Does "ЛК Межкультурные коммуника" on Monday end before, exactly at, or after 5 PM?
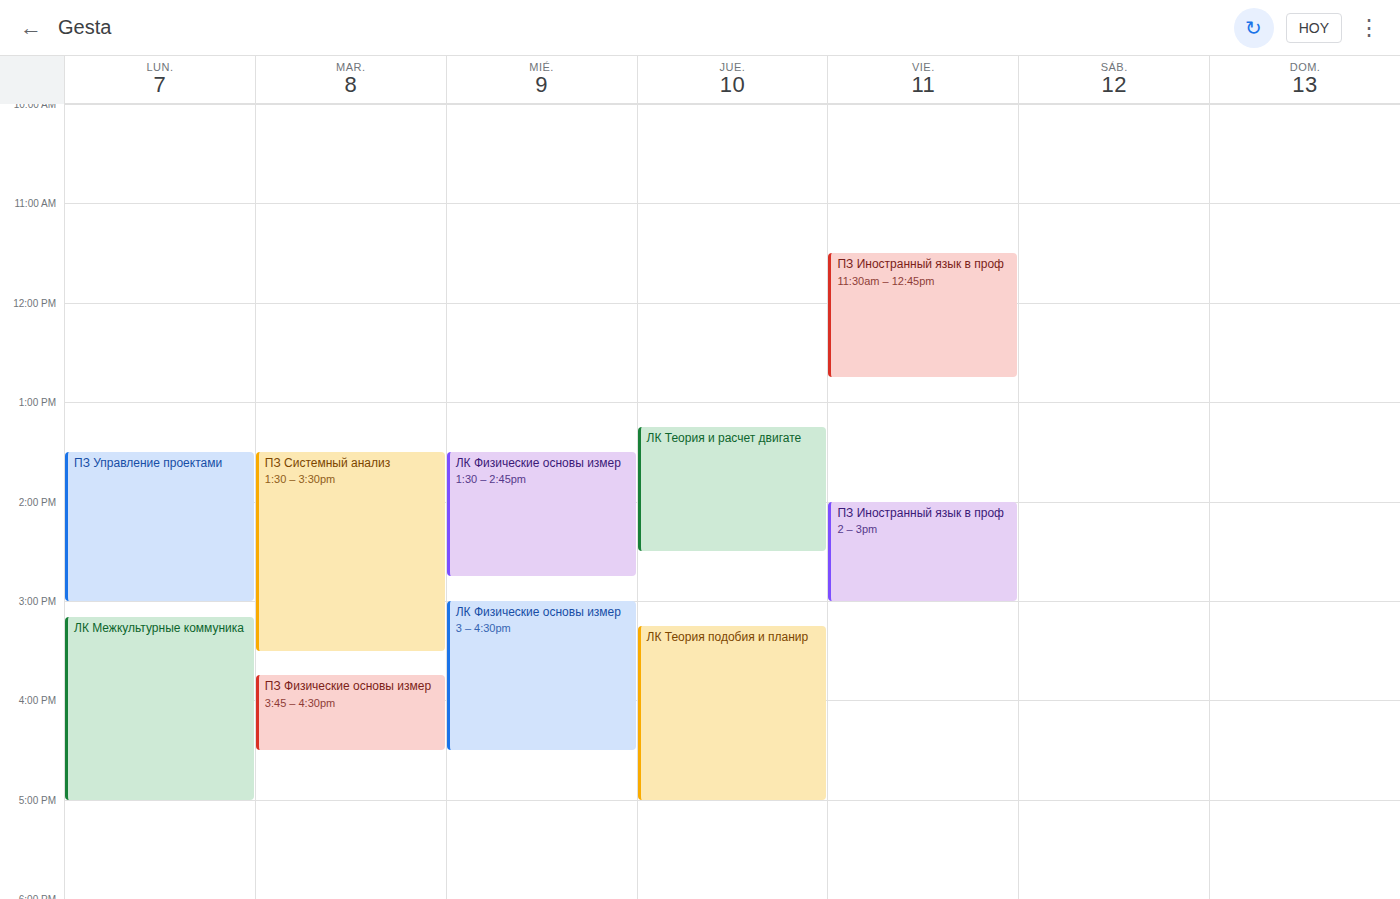
5:00 PM -- exactly at 5 PM, on the 5 PM line.